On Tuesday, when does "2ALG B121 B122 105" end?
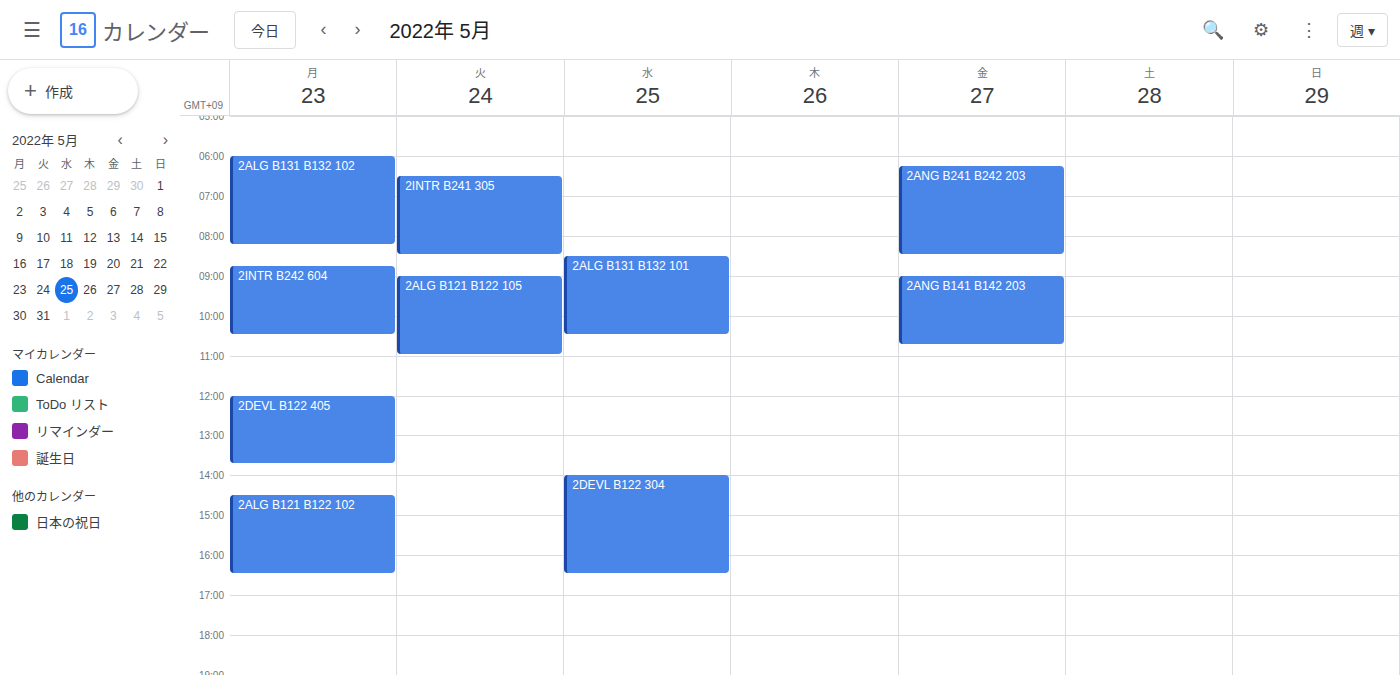
11:00 AM